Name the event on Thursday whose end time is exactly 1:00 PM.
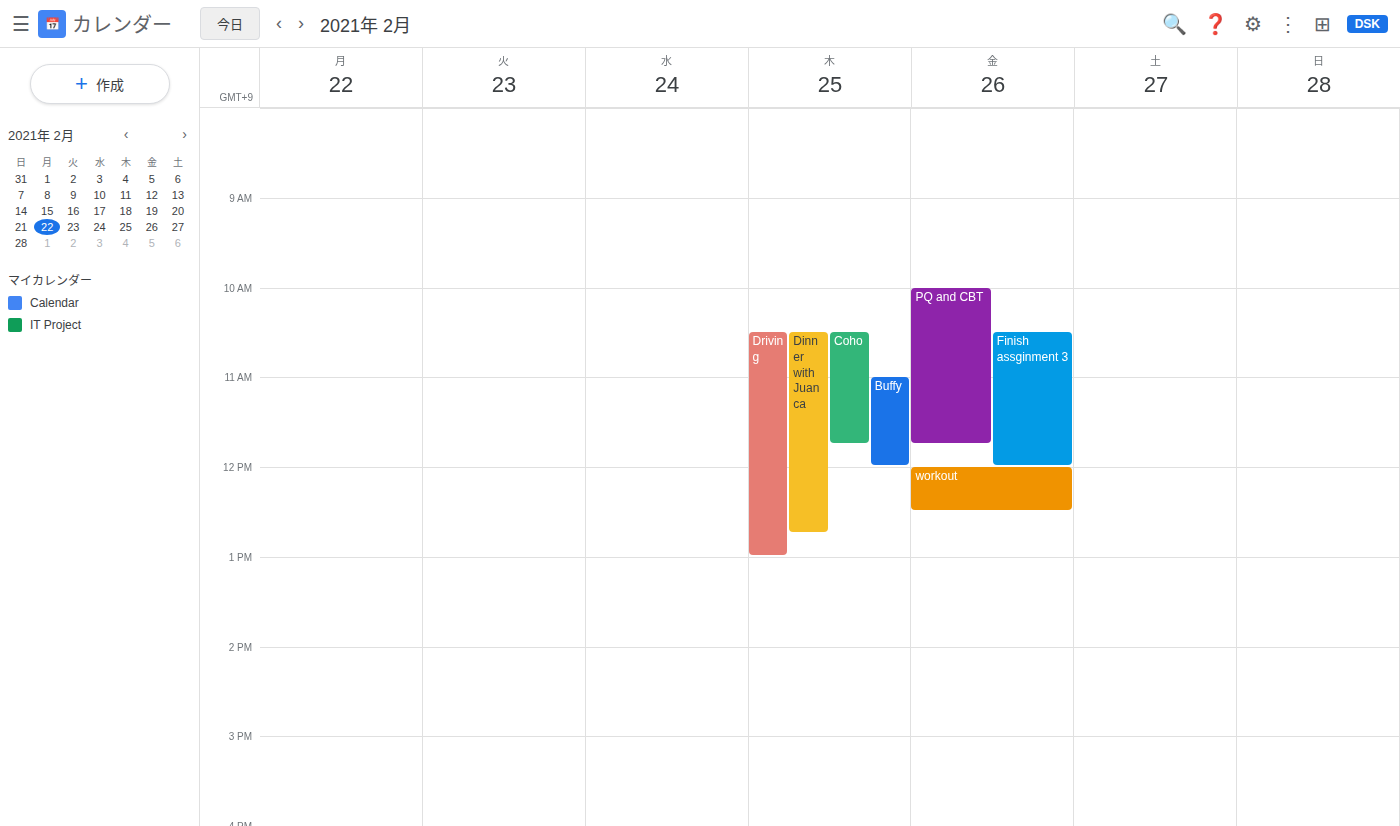
"Driving"